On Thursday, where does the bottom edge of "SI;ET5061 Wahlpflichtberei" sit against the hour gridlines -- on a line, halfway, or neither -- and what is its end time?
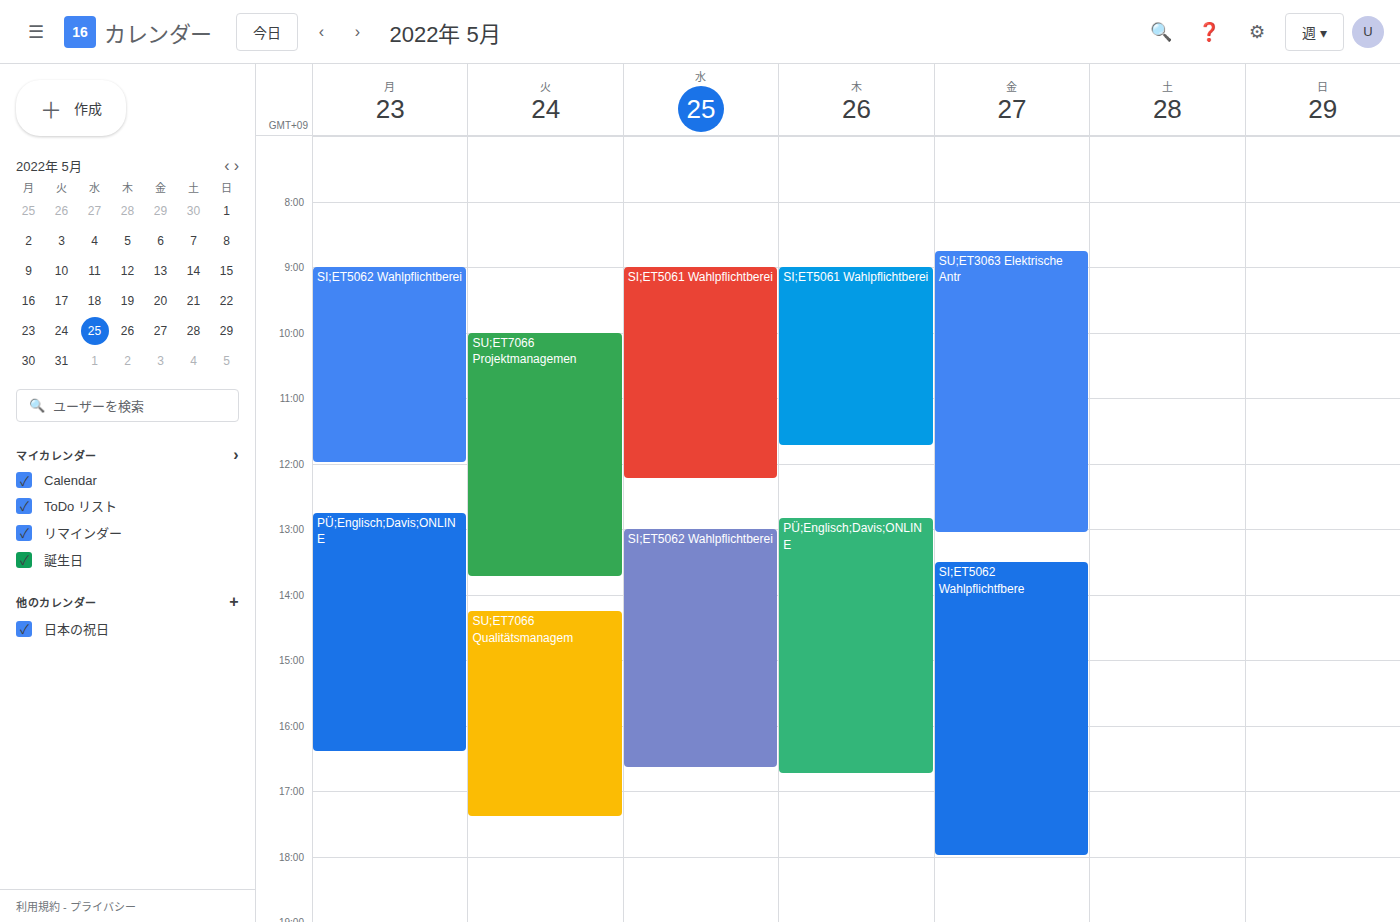
11:45 AM -- neither: three quarters of the way from the 11 AM line to the 12 PM line.